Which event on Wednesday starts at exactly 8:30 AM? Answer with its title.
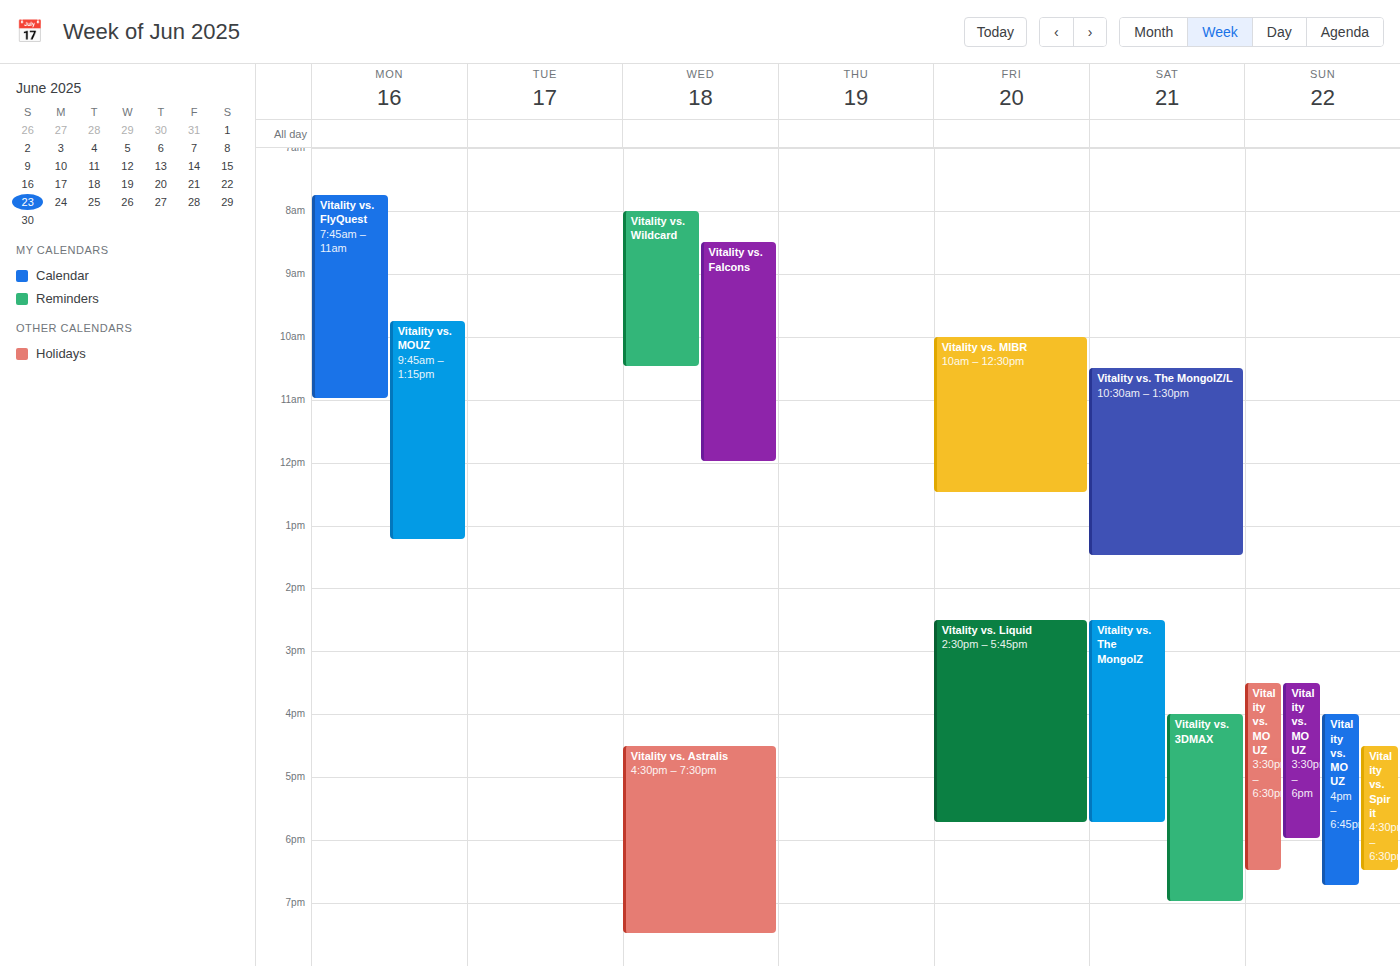
"Vitality vs. Falcons"